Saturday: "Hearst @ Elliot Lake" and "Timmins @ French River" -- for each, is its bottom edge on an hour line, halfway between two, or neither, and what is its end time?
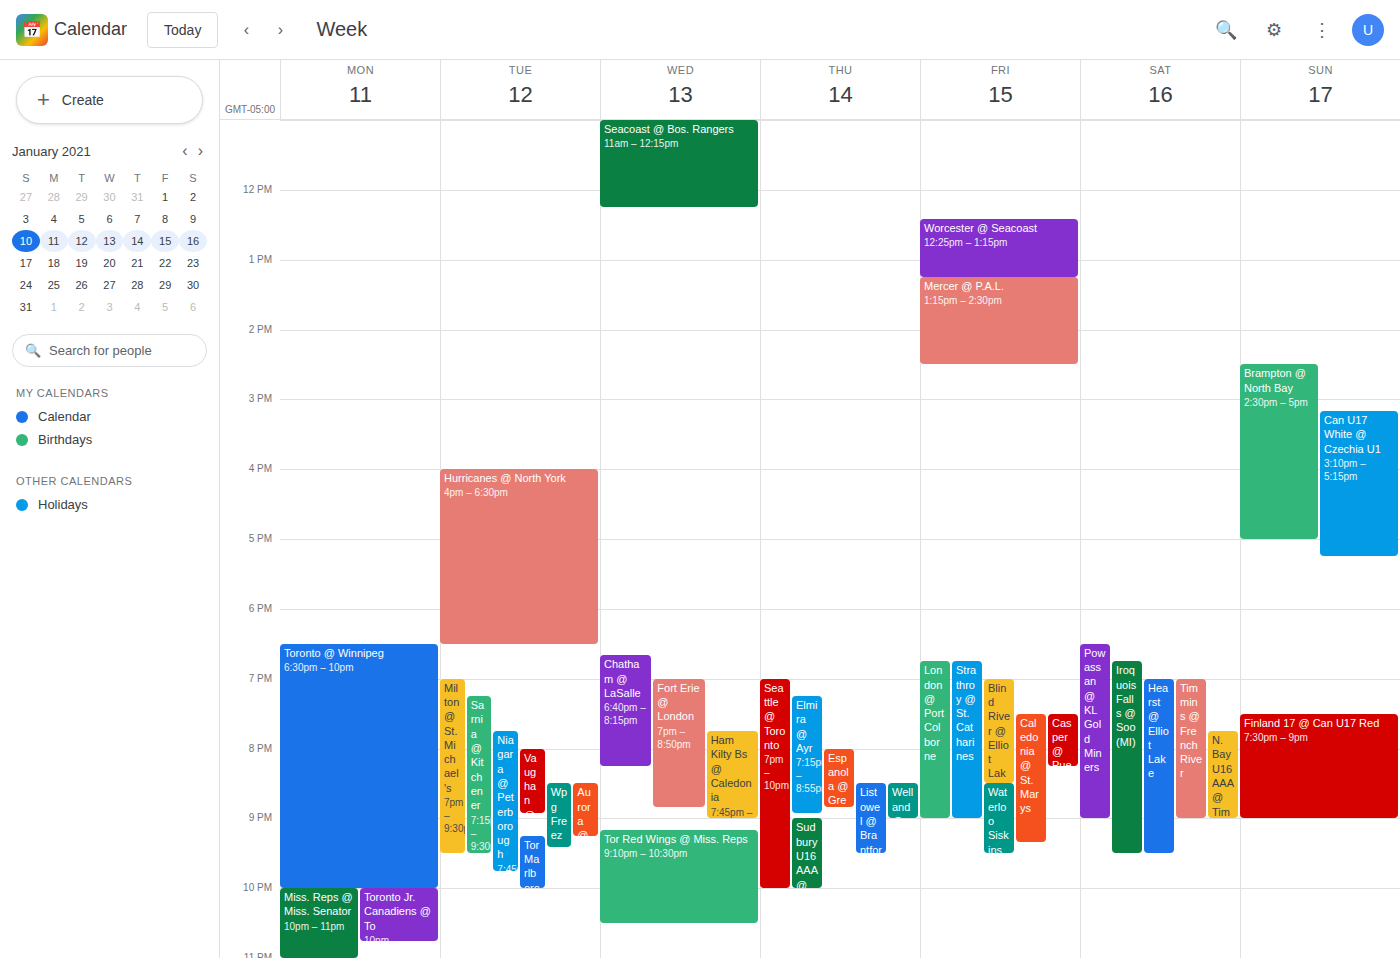
"Hearst @ Elliot Lake": 21:30, halfway between the 21:00 and 22:00 lines. "Timmins @ French River": 21:00, exactly on the 21:00 line.